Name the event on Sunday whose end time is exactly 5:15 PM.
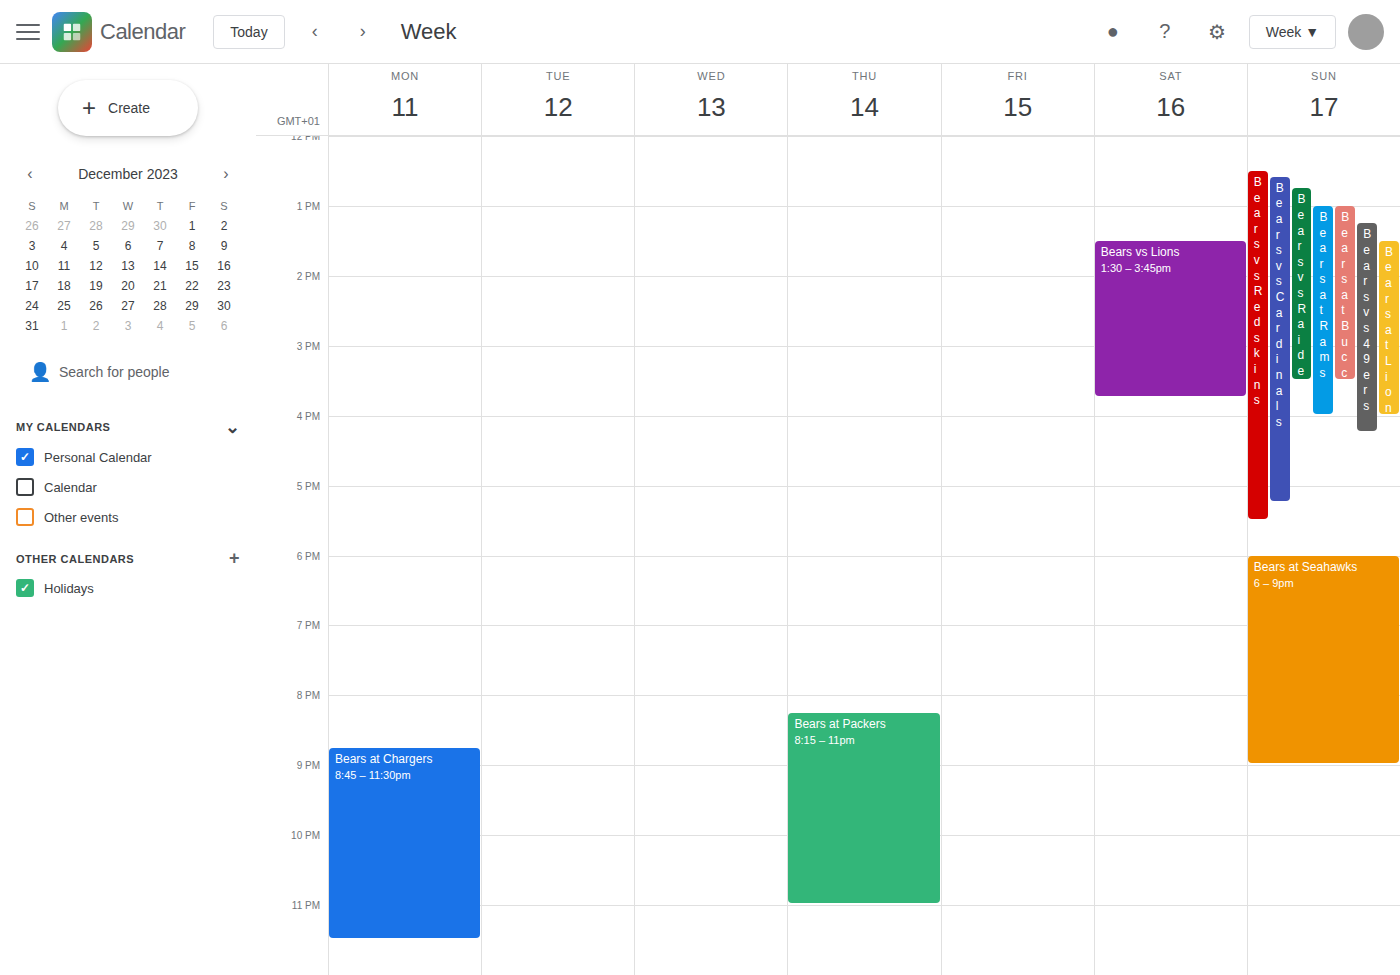
"Bears vs Cardinals"